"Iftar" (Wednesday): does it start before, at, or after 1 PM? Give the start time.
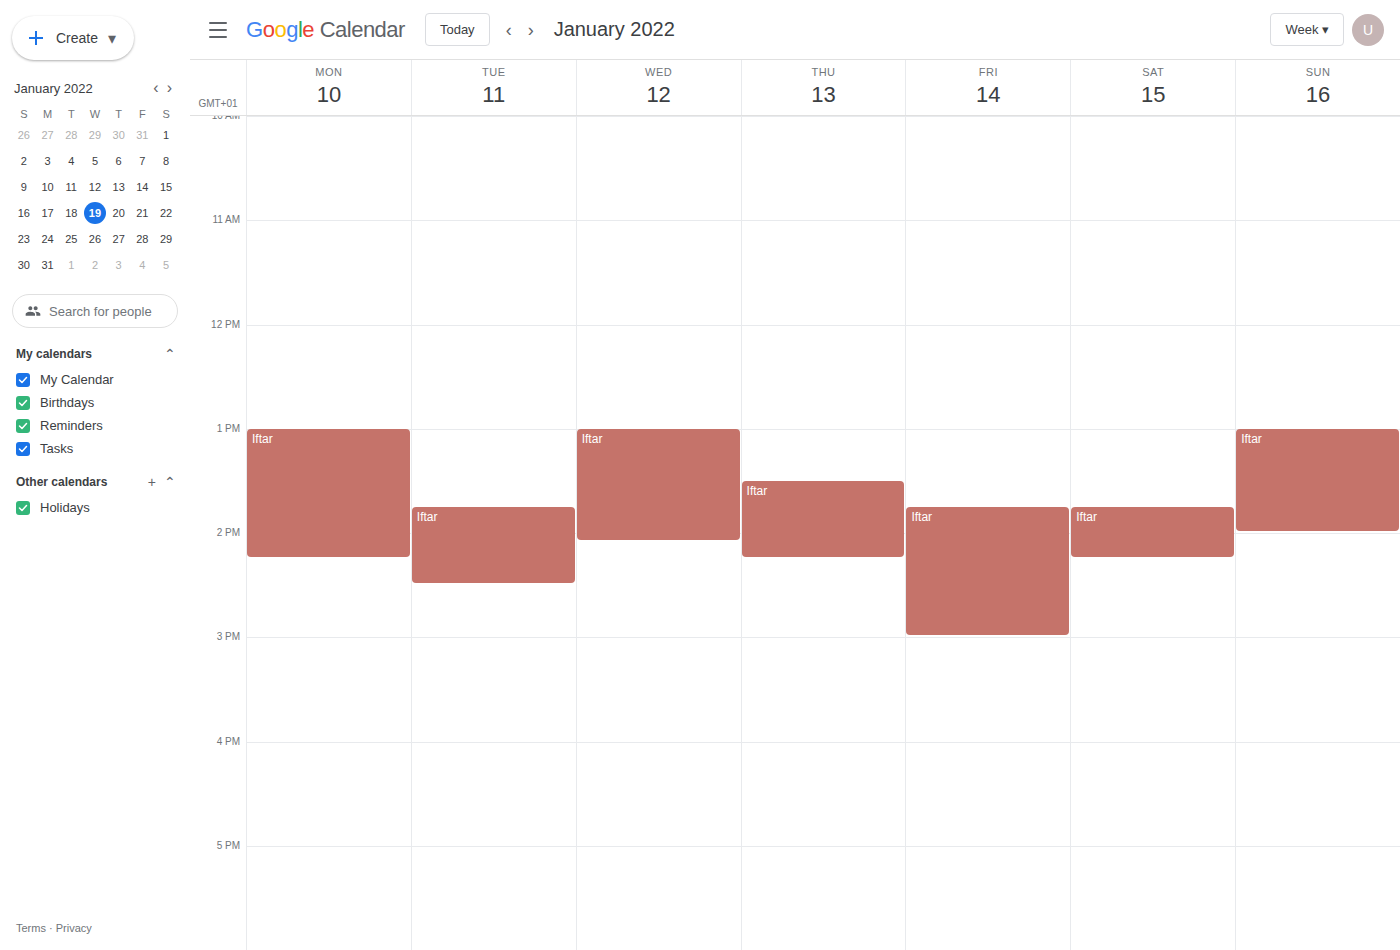
1:00 PM -- exactly at 1 PM, on the 1 PM line.